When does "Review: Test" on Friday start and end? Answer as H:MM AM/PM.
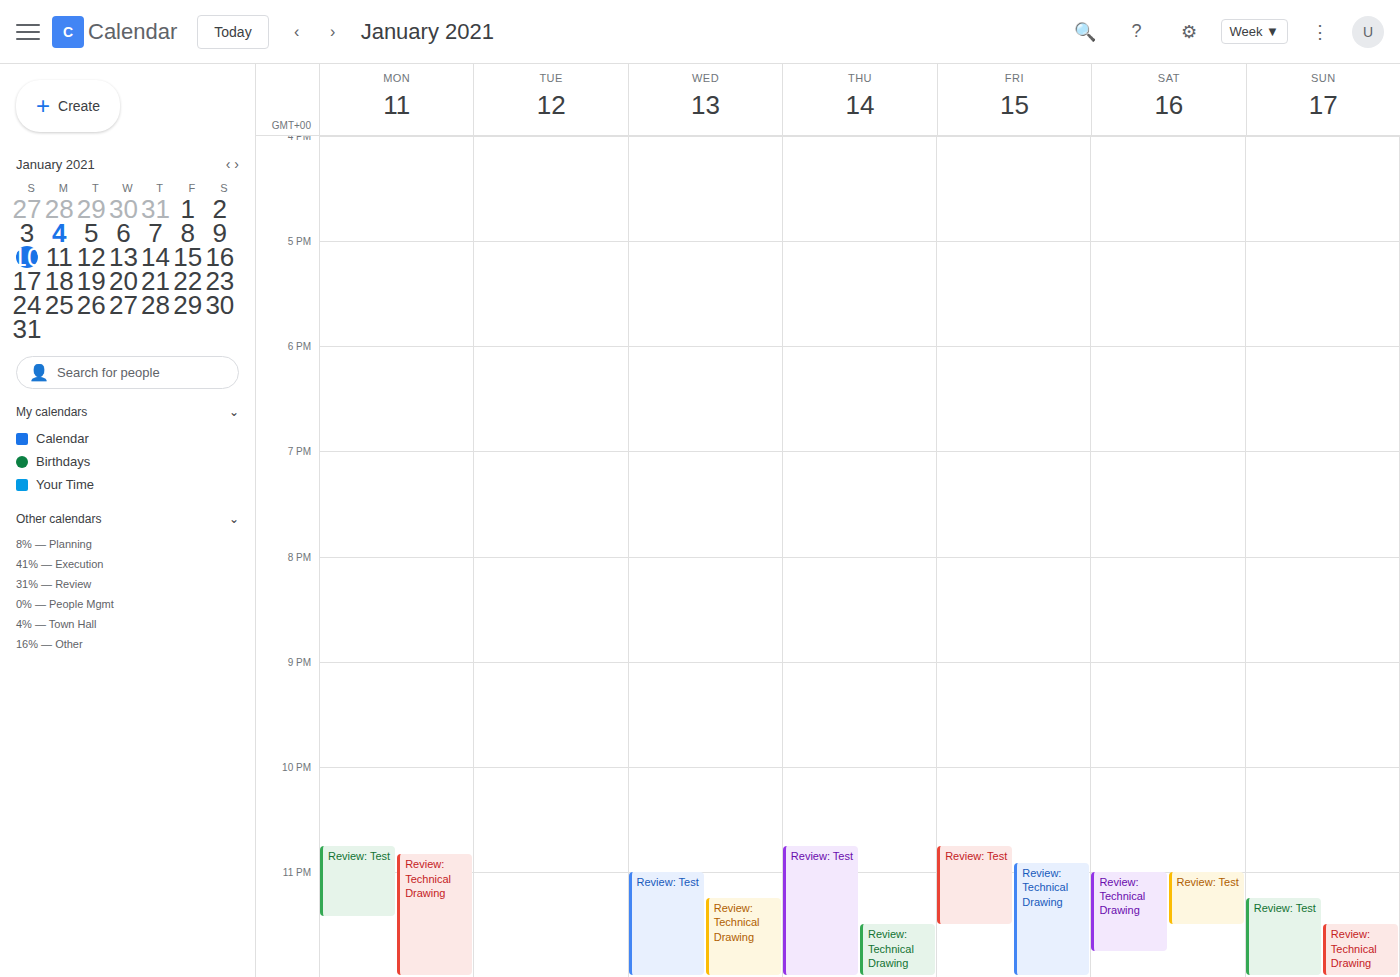
10:45 PM to 11:30 PM